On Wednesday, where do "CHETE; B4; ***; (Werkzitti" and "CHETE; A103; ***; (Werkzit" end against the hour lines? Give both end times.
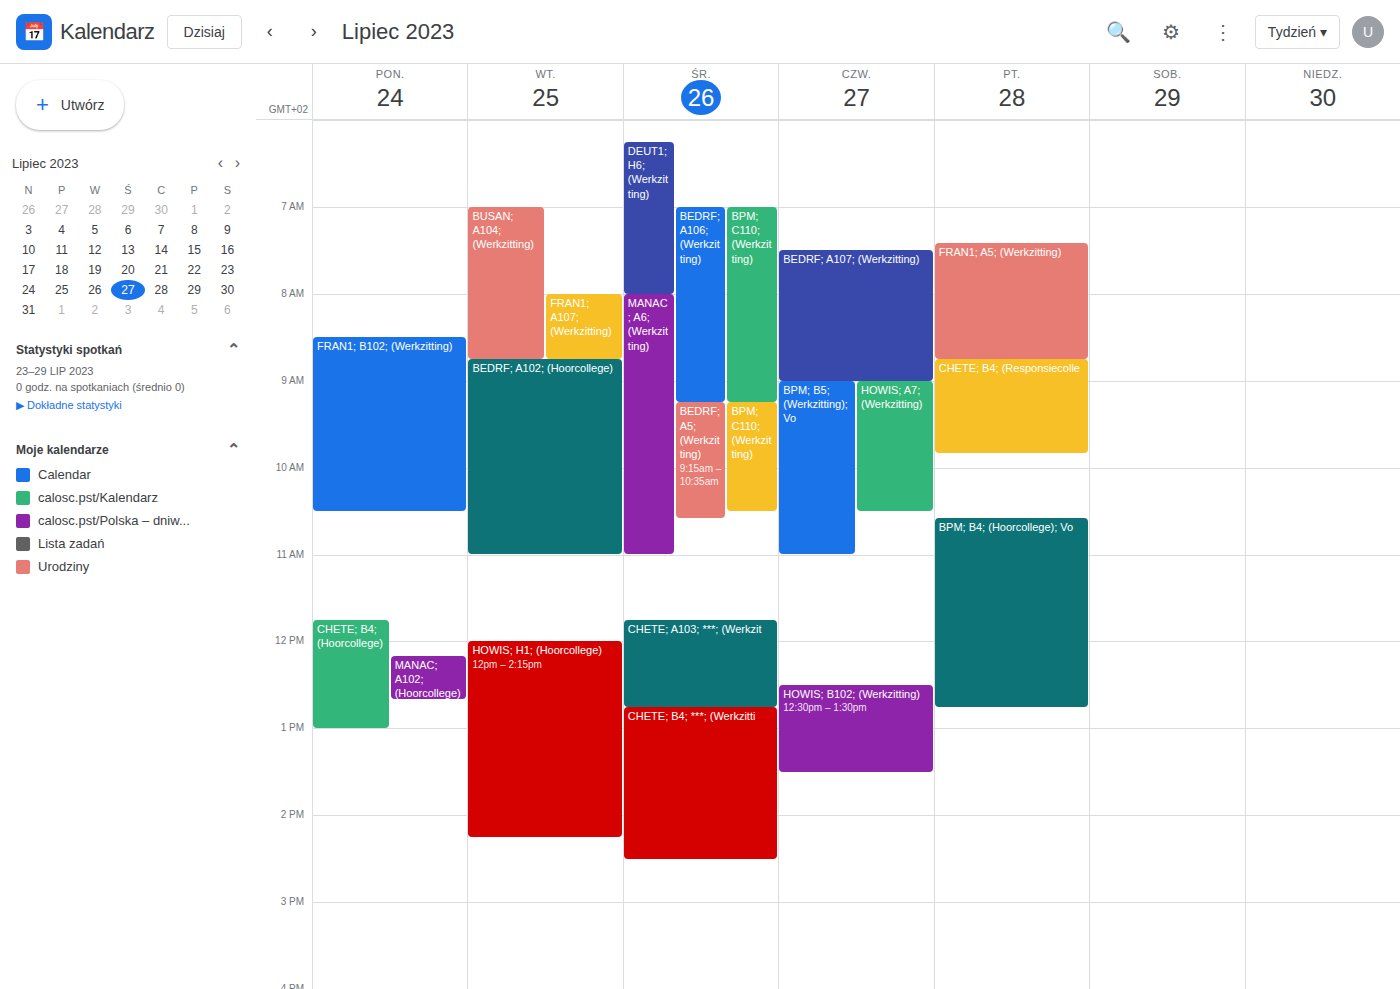
"CHETE; B4; ***; (Werkzitti": 2:30 PM, halfway between the 2 PM and 3 PM lines. "CHETE; A103; ***; (Werkzit": 12:45 PM, neither: three quarters of the way from the 12 PM line to the 1 PM line.